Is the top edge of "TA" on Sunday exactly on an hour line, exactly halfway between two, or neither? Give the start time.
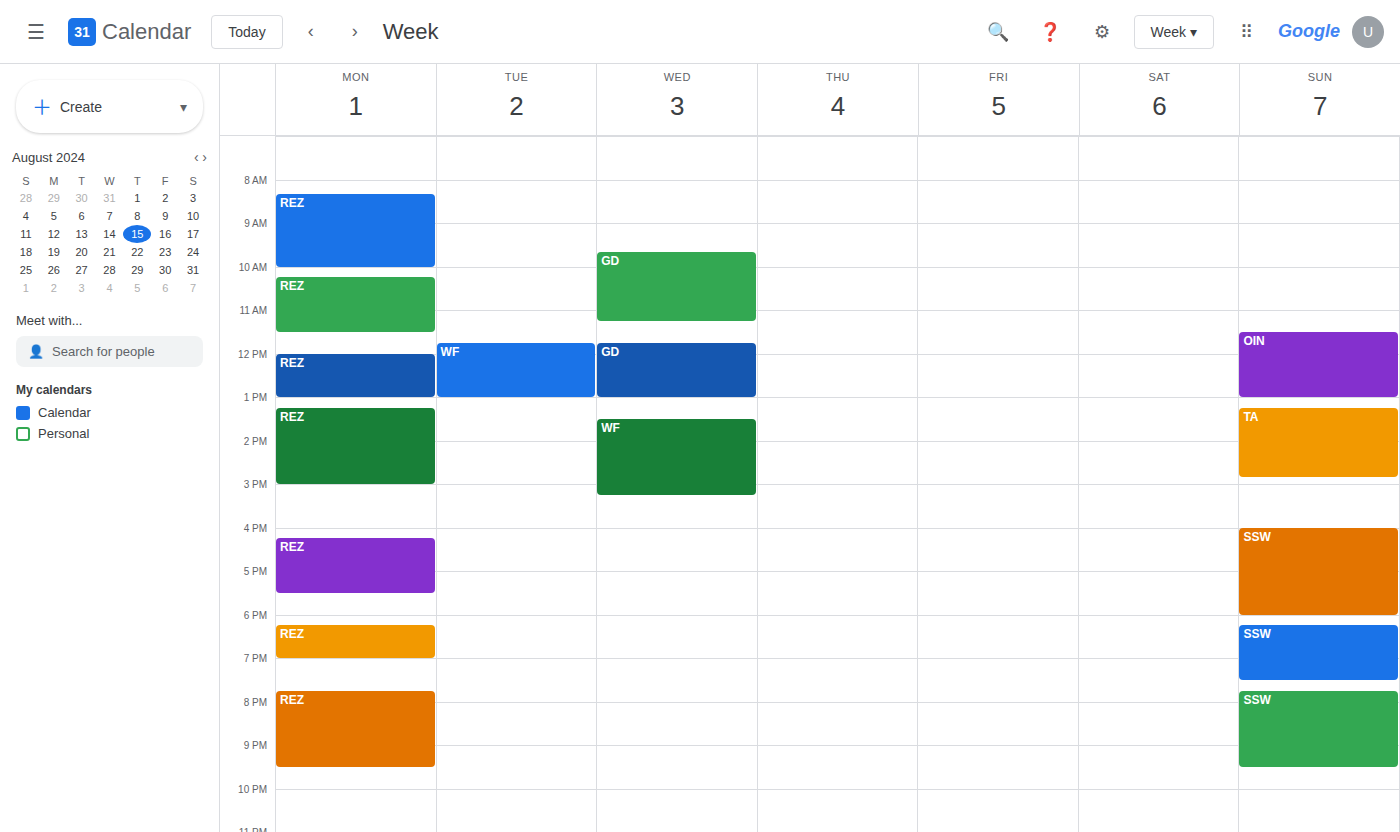
1:15 PM -- neither: a quarter of the way from the 1 PM line to the 2 PM line.